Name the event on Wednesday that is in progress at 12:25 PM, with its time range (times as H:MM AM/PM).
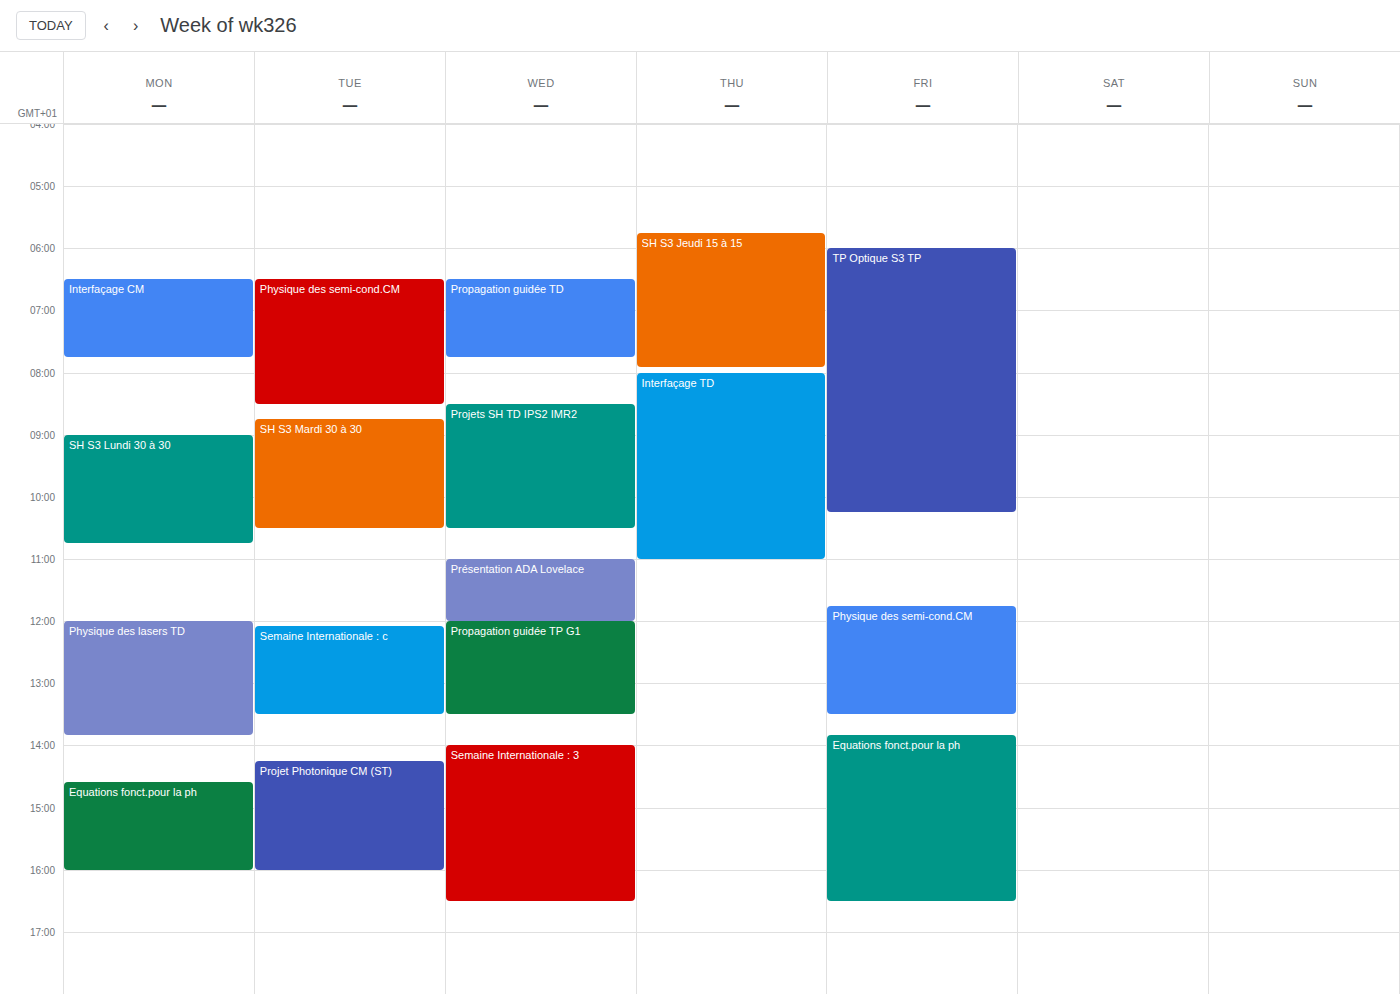
"Propagation guidée TP G1", 12:00 PM to 1:30 PM